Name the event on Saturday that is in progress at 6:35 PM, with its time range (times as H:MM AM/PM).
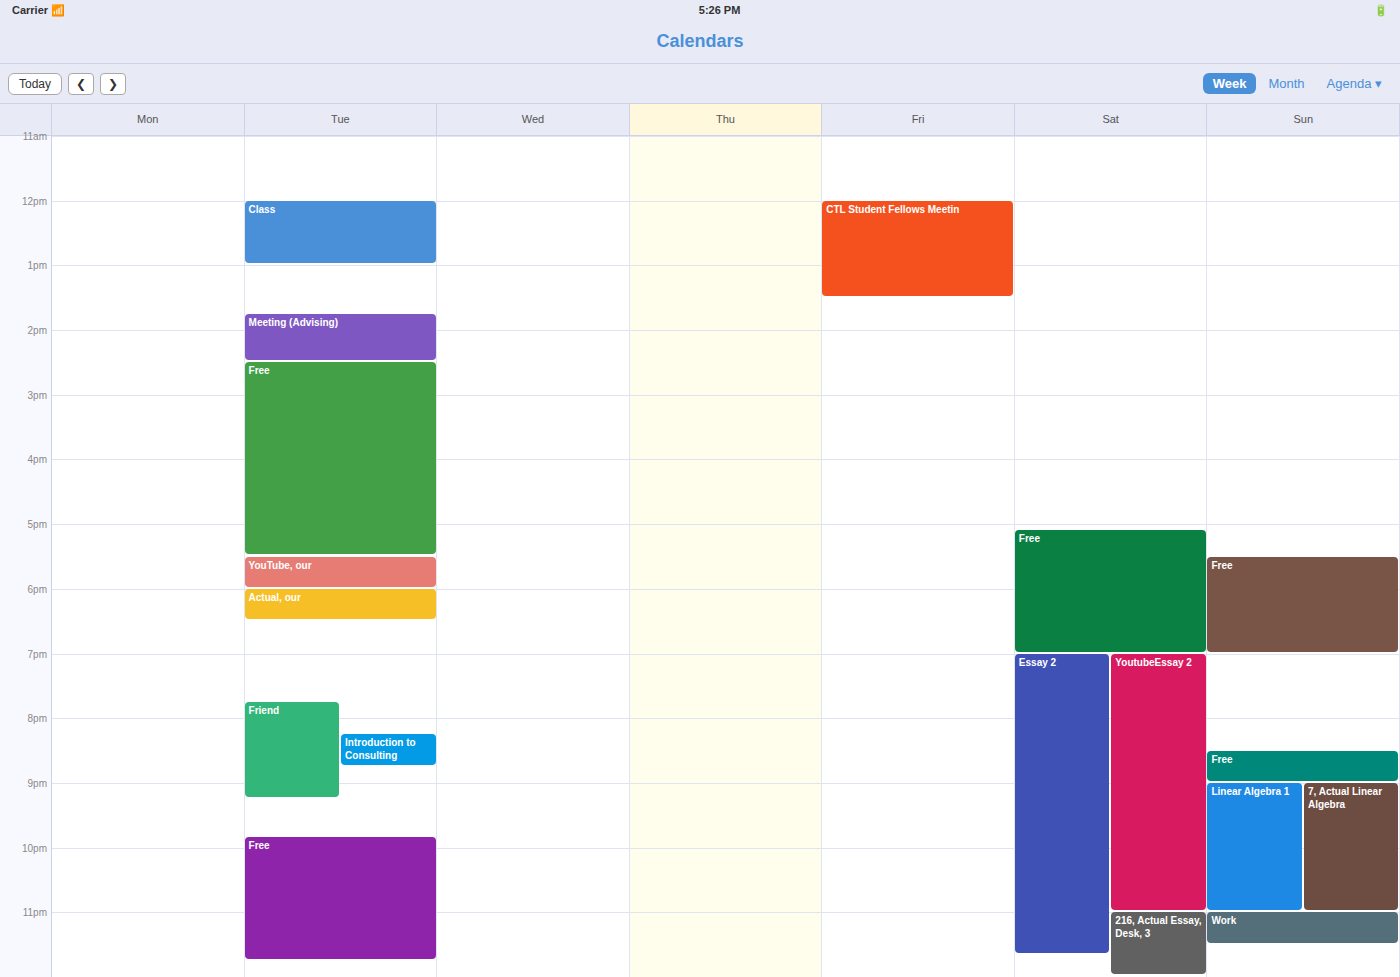
"Free", 5:05 PM to 7:00 PM